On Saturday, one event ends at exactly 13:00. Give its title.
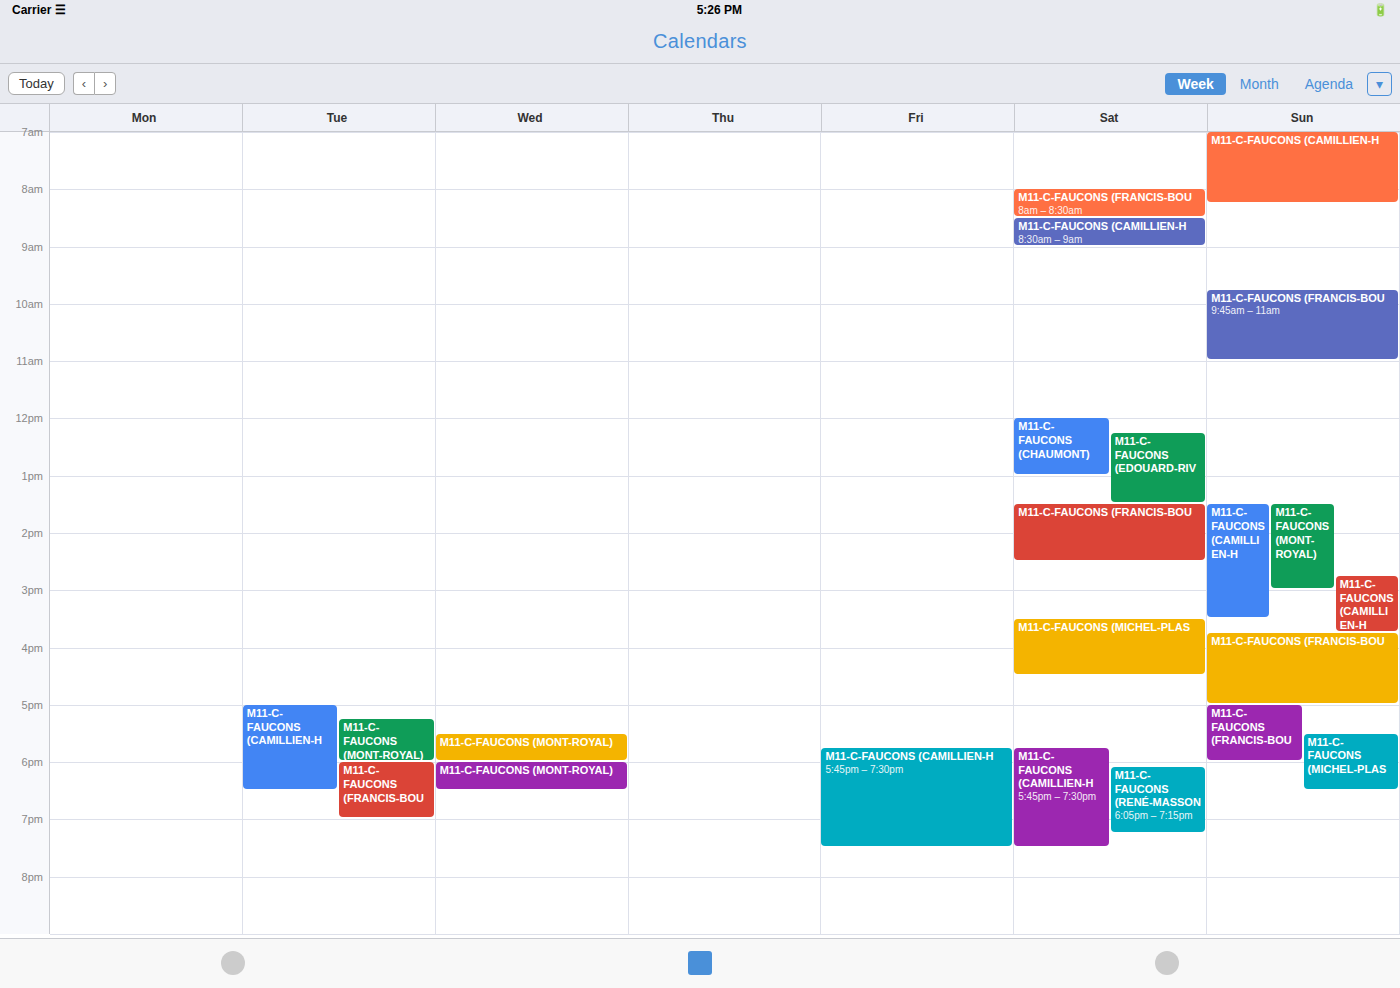
"M11-C-FAUCONS (CHAUMONT)"